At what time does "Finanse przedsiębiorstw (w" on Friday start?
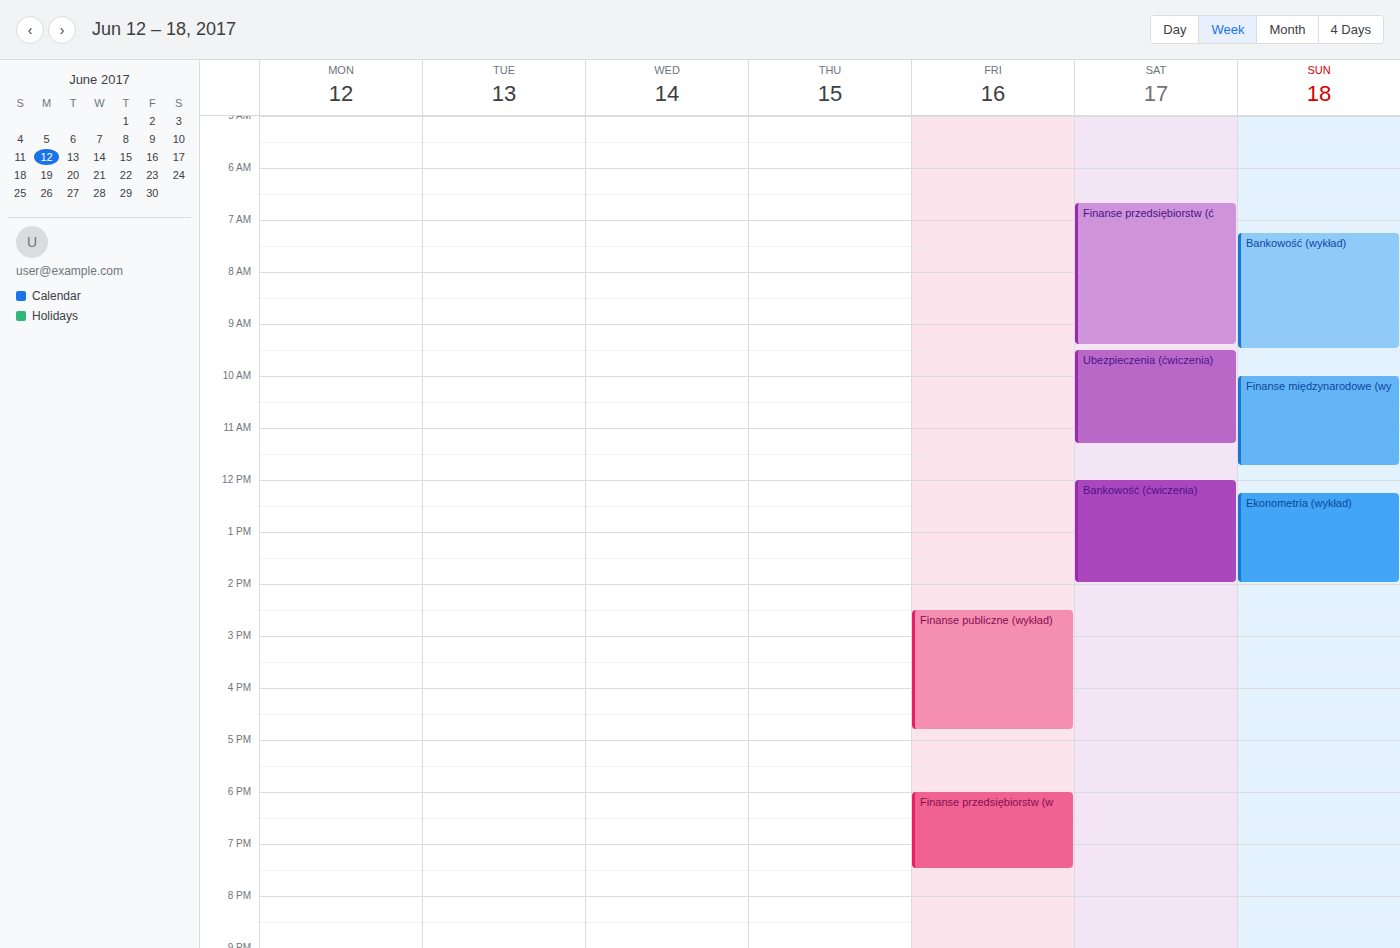
6:00 PM